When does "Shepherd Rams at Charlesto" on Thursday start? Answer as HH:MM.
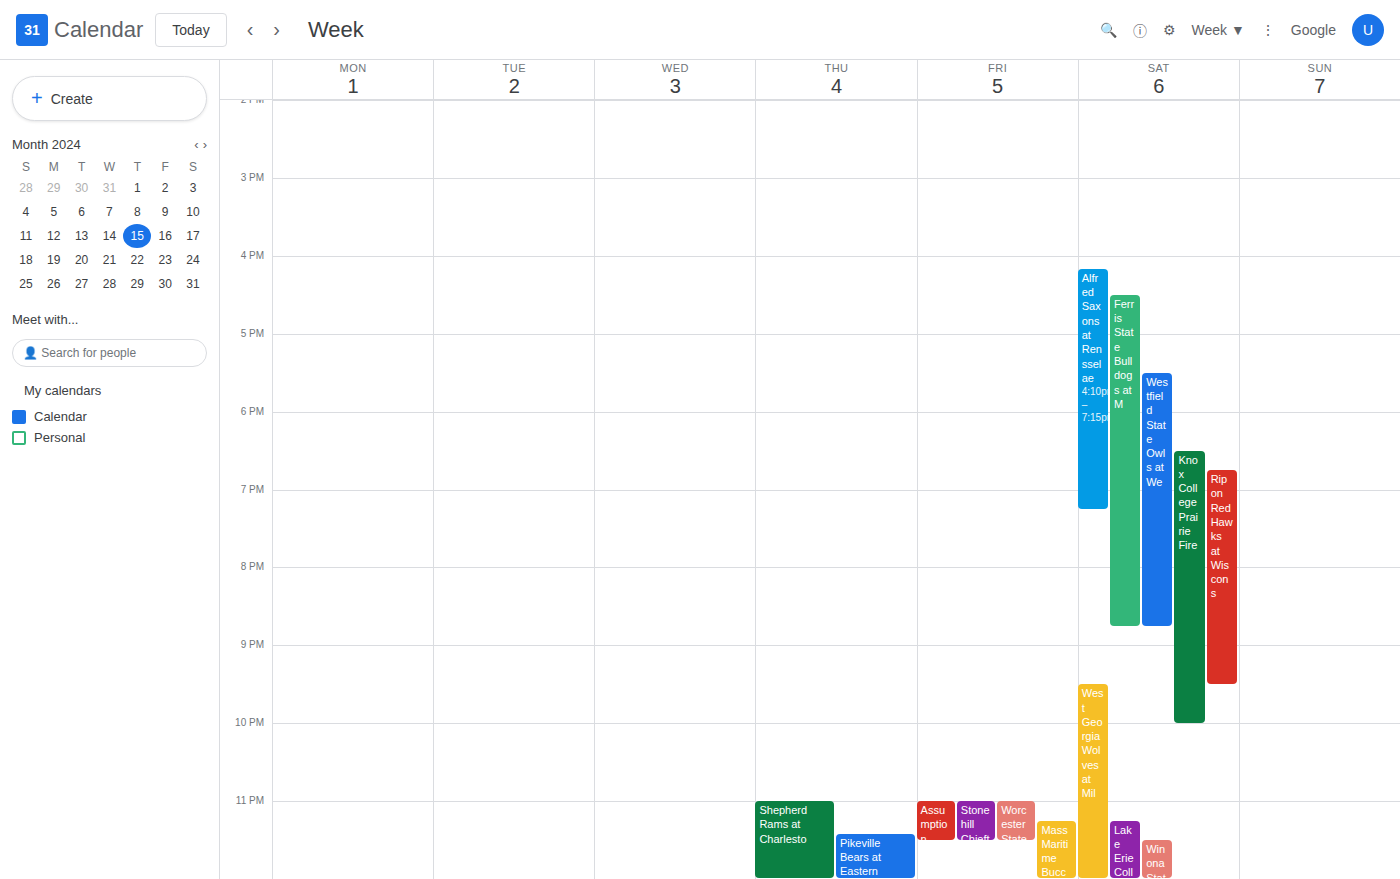
23:00